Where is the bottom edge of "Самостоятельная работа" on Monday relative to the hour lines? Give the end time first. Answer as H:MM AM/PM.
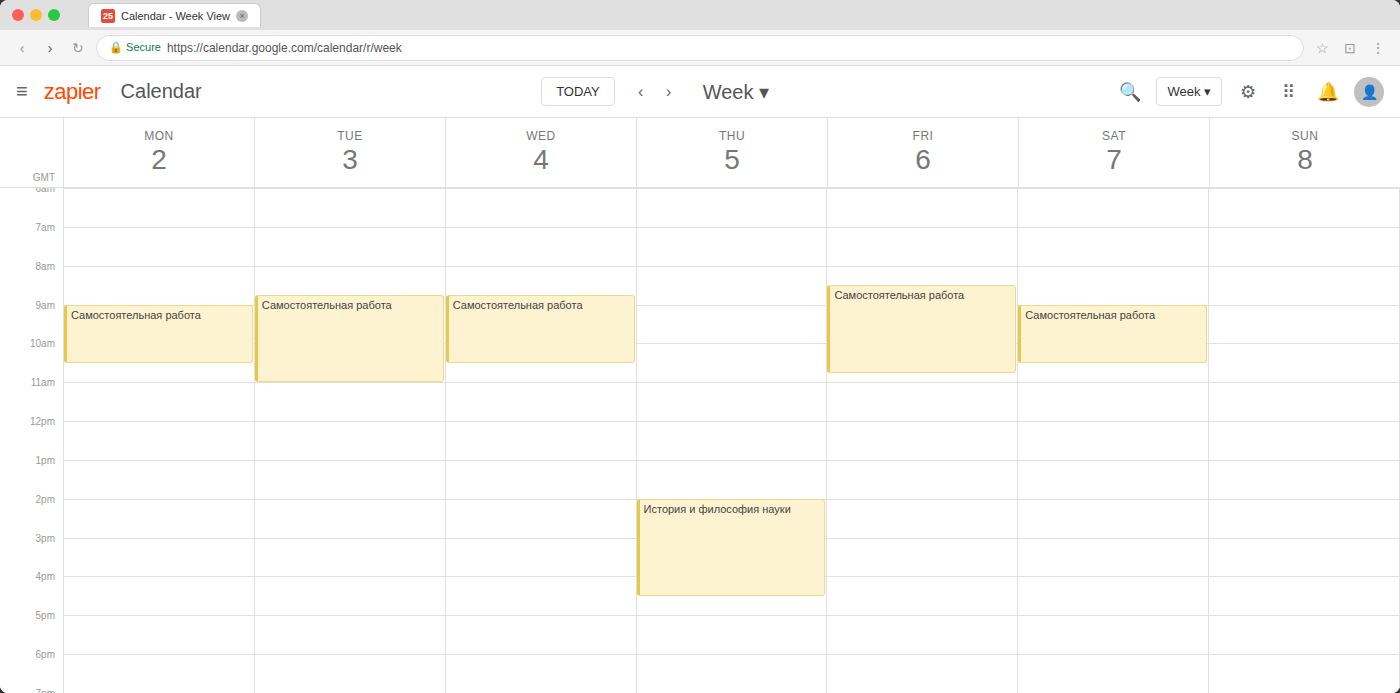
10:30 AM -- halfway between the 10 AM and 11 AM lines.